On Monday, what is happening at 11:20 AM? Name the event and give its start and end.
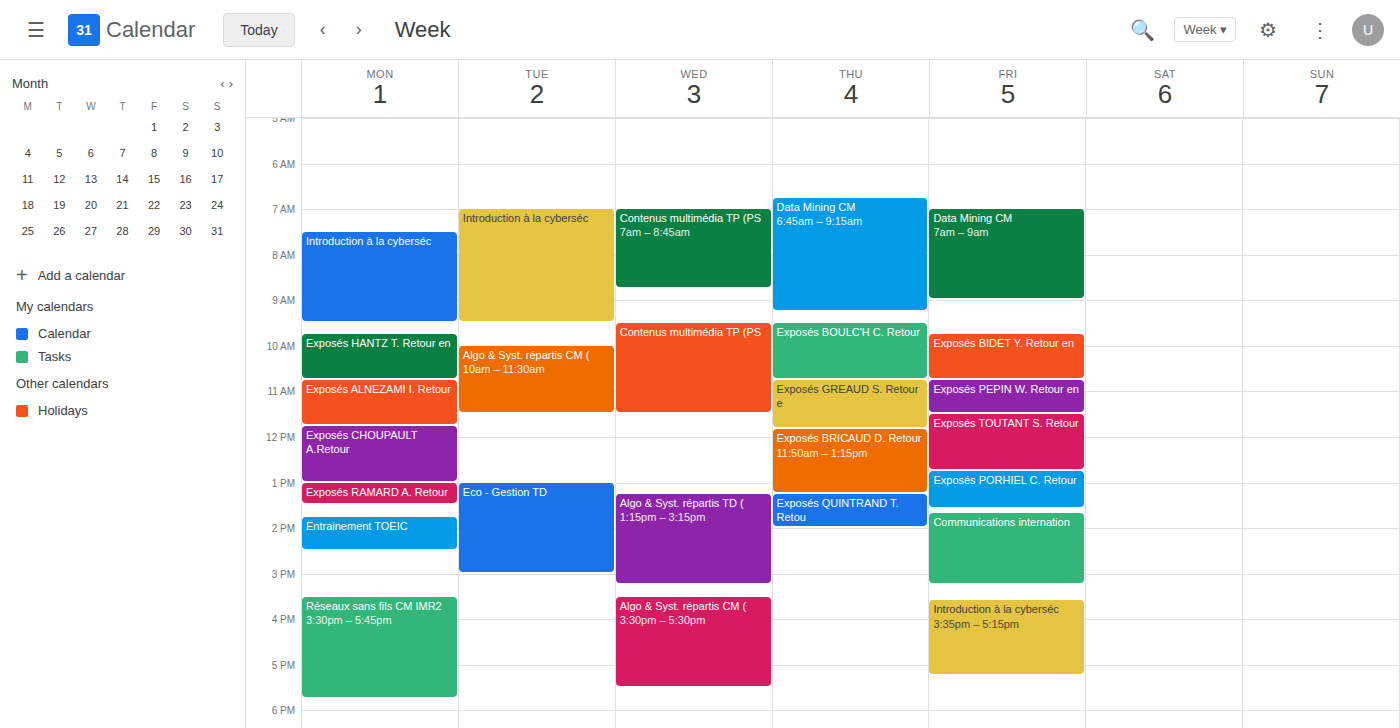
"Exposés ALNEZAMI I. Retour", 10:45 AM to 11:45 AM